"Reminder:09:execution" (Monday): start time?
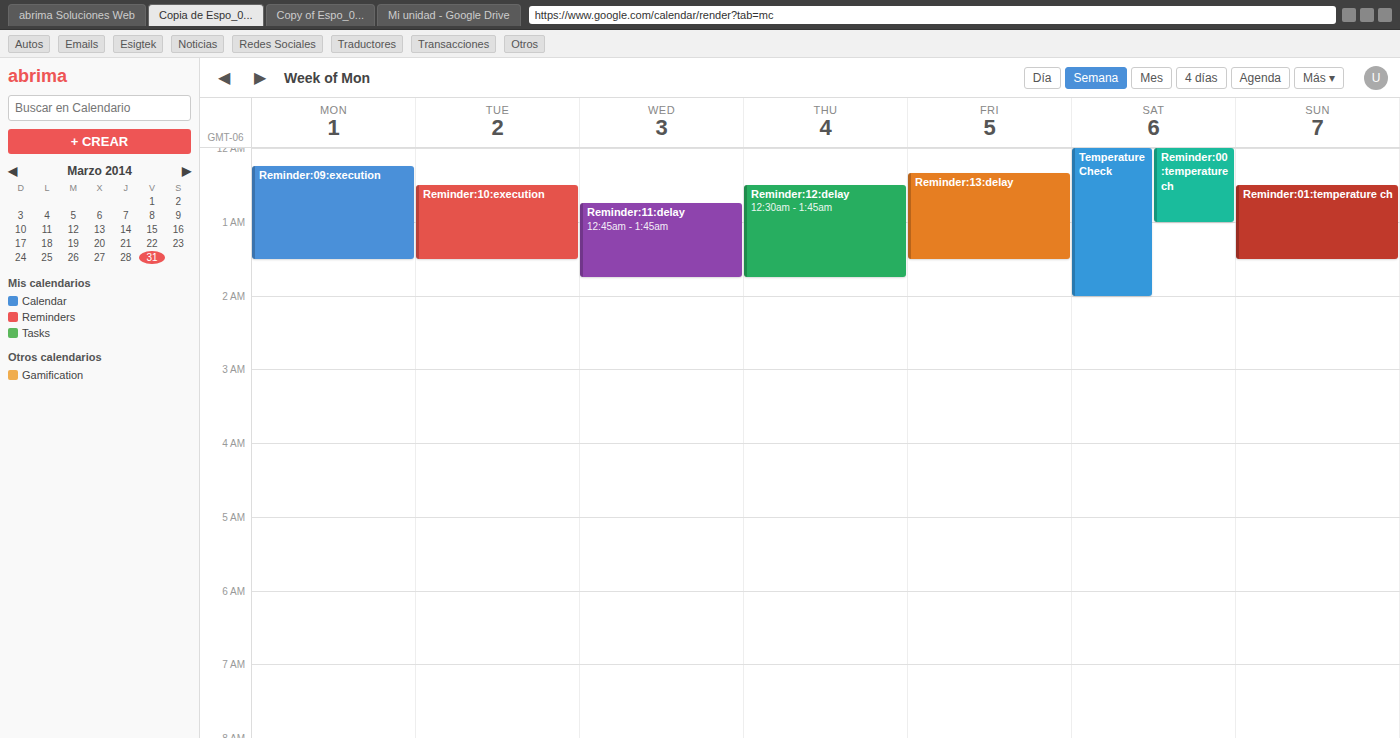
12:15 AM